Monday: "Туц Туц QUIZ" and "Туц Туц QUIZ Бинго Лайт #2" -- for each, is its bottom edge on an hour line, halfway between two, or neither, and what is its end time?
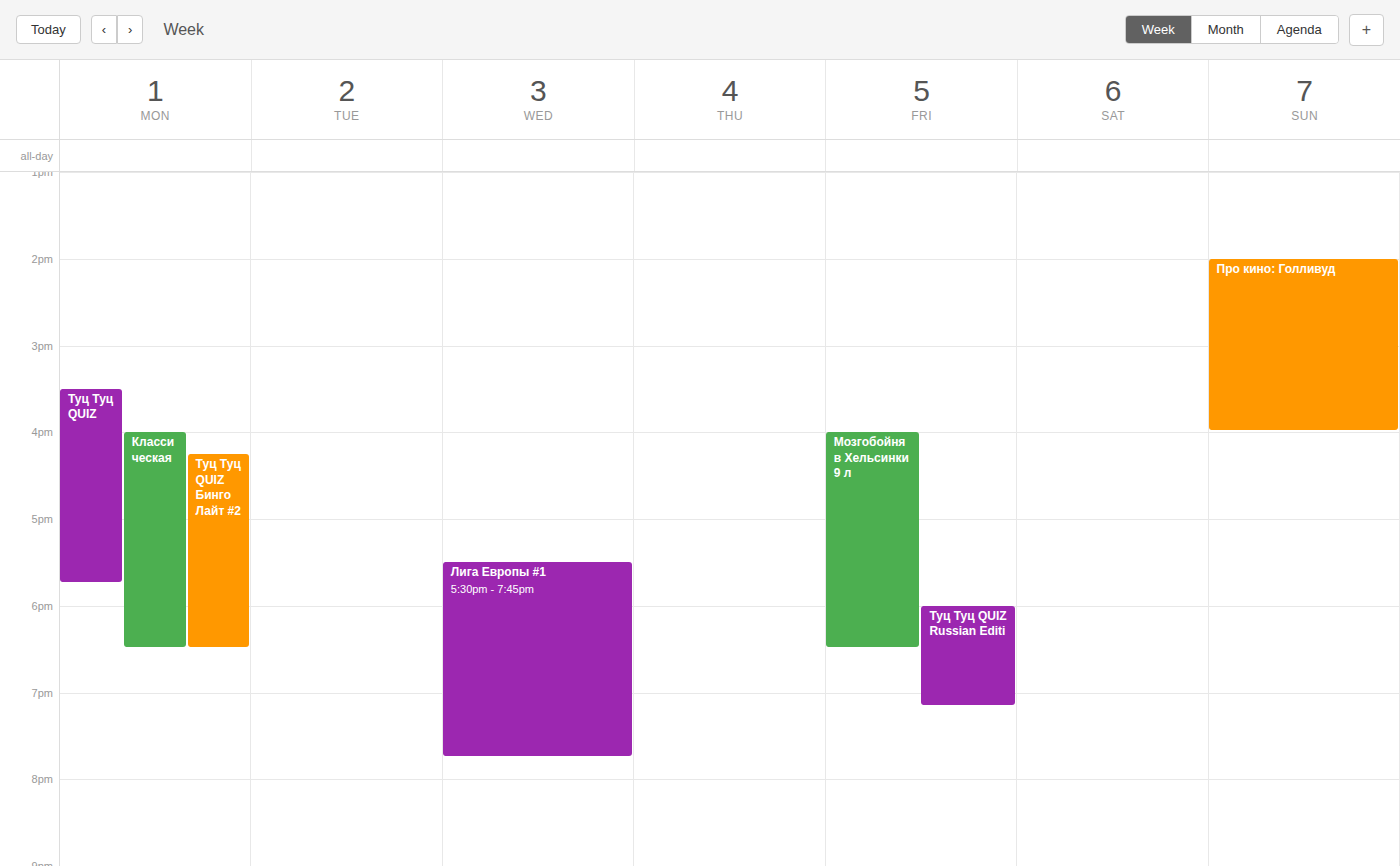
"Туц Туц QUIZ": 5:45 PM, neither: three quarters of the way from the 5 PM line to the 6 PM line. "Туц Туц QUIZ Бинго Лайт #2": 6:30 PM, halfway between the 6 PM and 7 PM lines.